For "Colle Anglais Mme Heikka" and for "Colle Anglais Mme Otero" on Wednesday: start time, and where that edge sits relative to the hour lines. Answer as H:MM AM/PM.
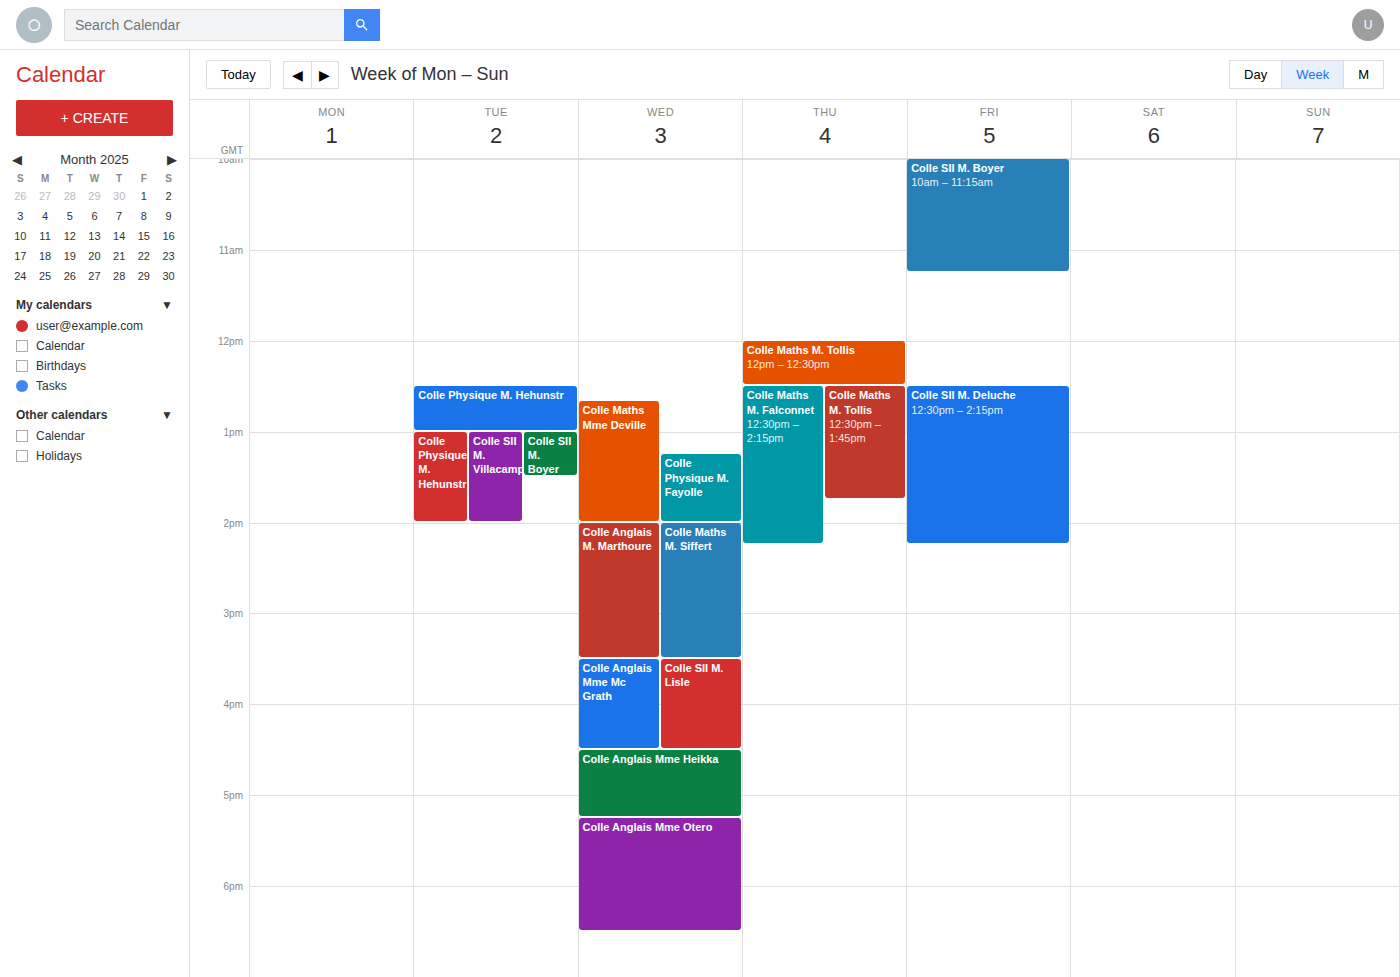
"Colle Anglais Mme Heikka": 4:30 PM, halfway between the 4 PM and 5 PM lines. "Colle Anglais Mme Otero": 5:15 PM, neither: a quarter of the way from the 5 PM line to the 6 PM line.